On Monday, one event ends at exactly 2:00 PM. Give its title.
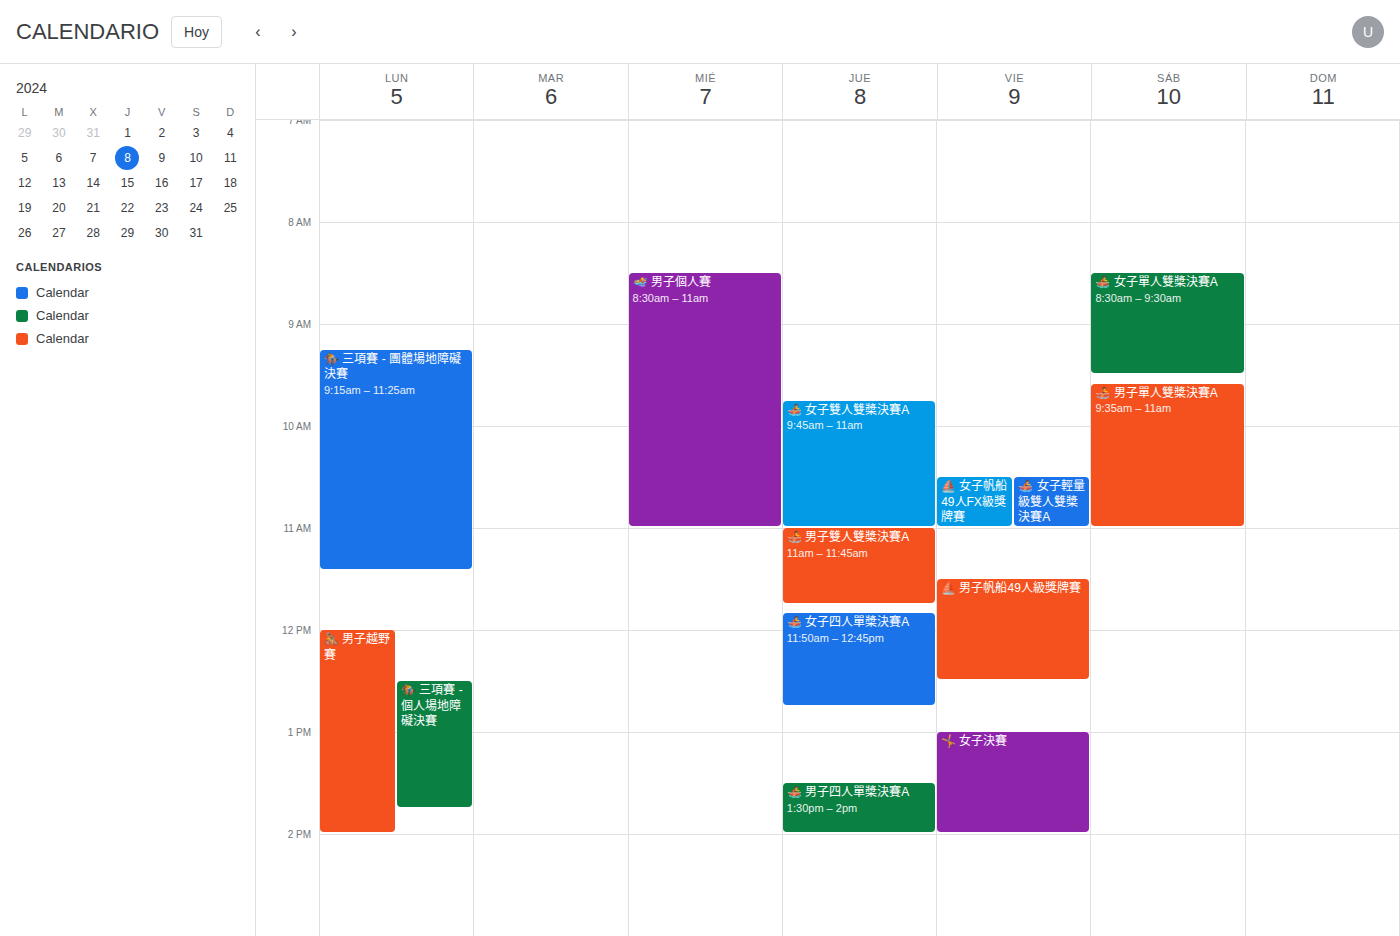
"🚴 男子越野賽"